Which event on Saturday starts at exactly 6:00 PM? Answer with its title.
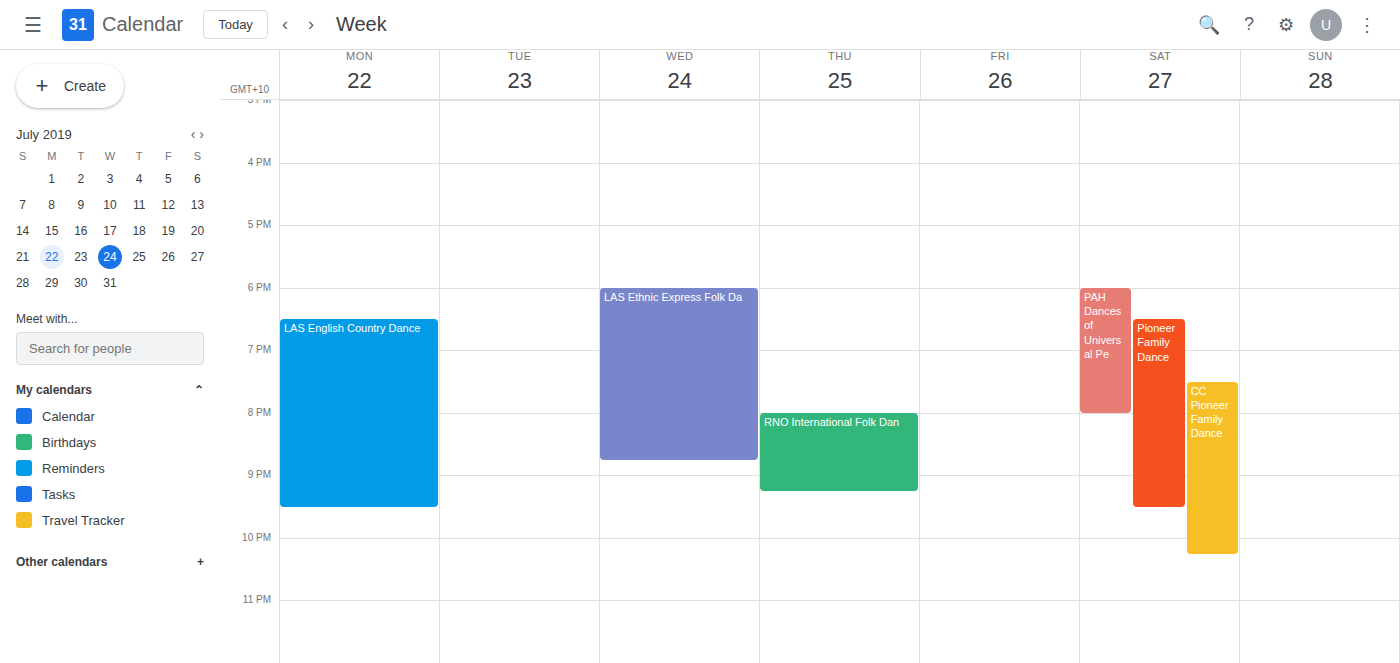
"PAH Dances of Universal Pe"